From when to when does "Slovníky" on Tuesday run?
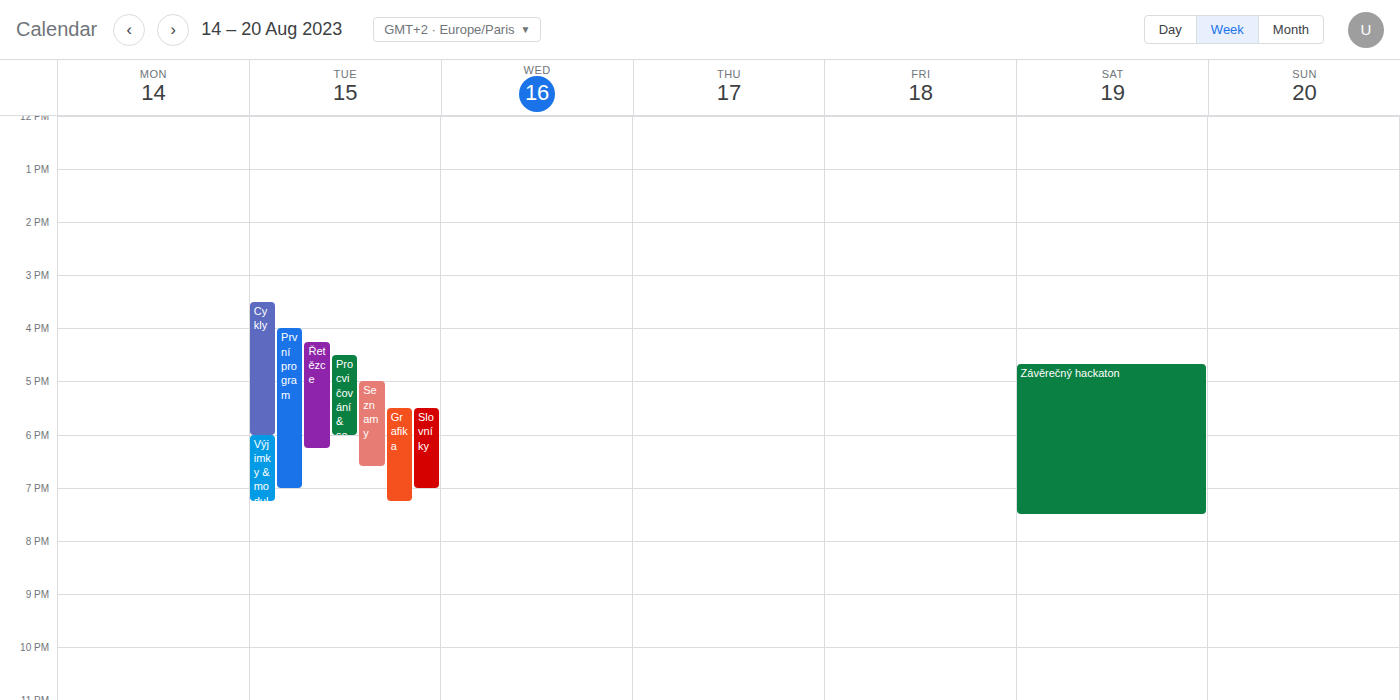
17:30 to 19:00